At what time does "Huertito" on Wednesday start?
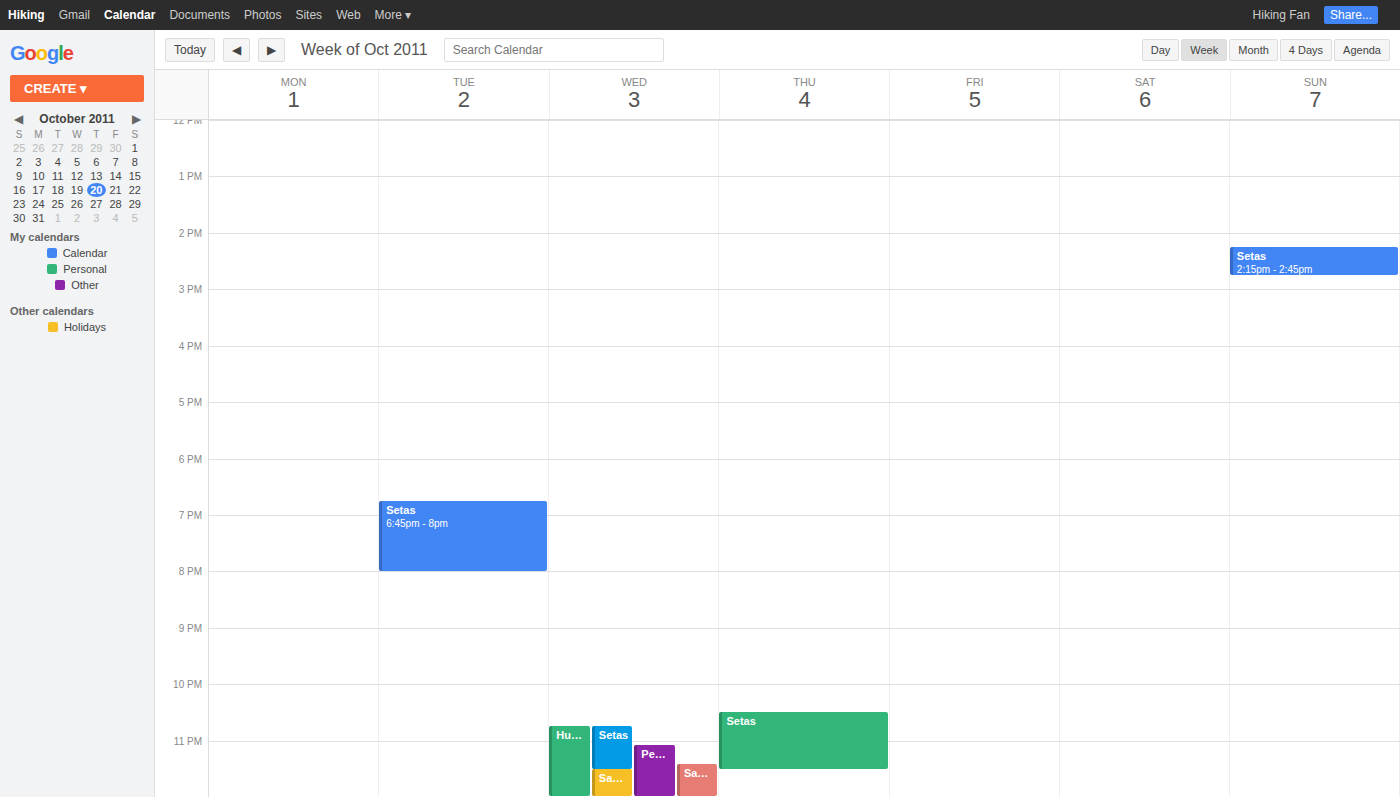
22:45